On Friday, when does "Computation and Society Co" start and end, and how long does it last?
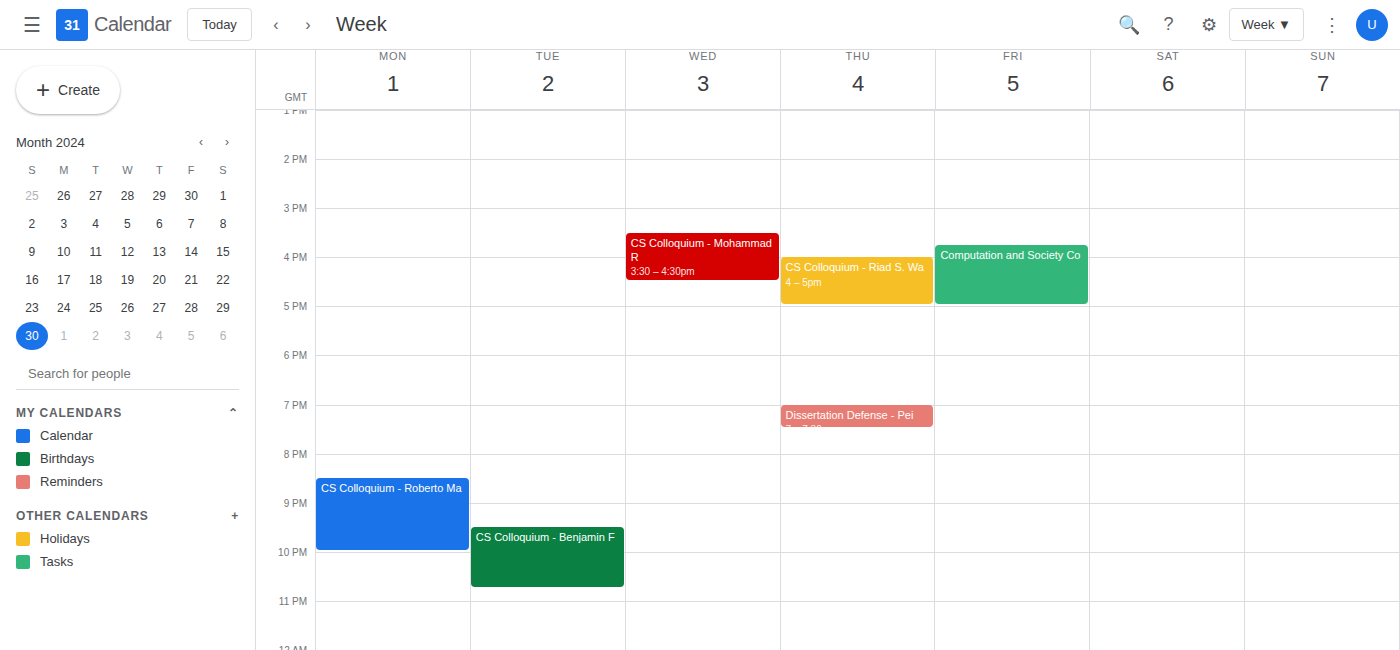
15:45 to 17:00, 1 hour 15 minutes